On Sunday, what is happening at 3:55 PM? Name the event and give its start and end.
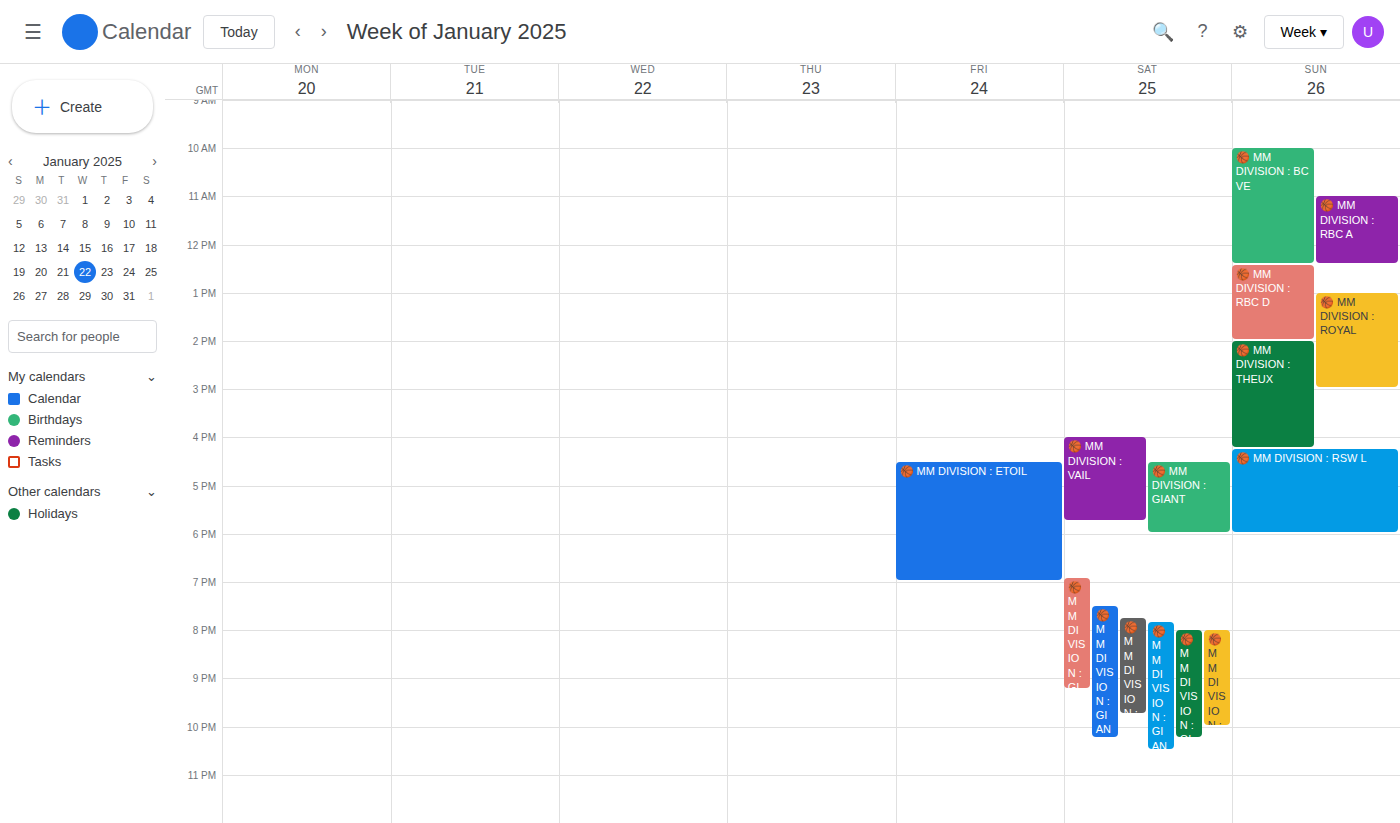
"🏀 MM DIVISION : THEUX", 2:00 PM to 4:15 PM